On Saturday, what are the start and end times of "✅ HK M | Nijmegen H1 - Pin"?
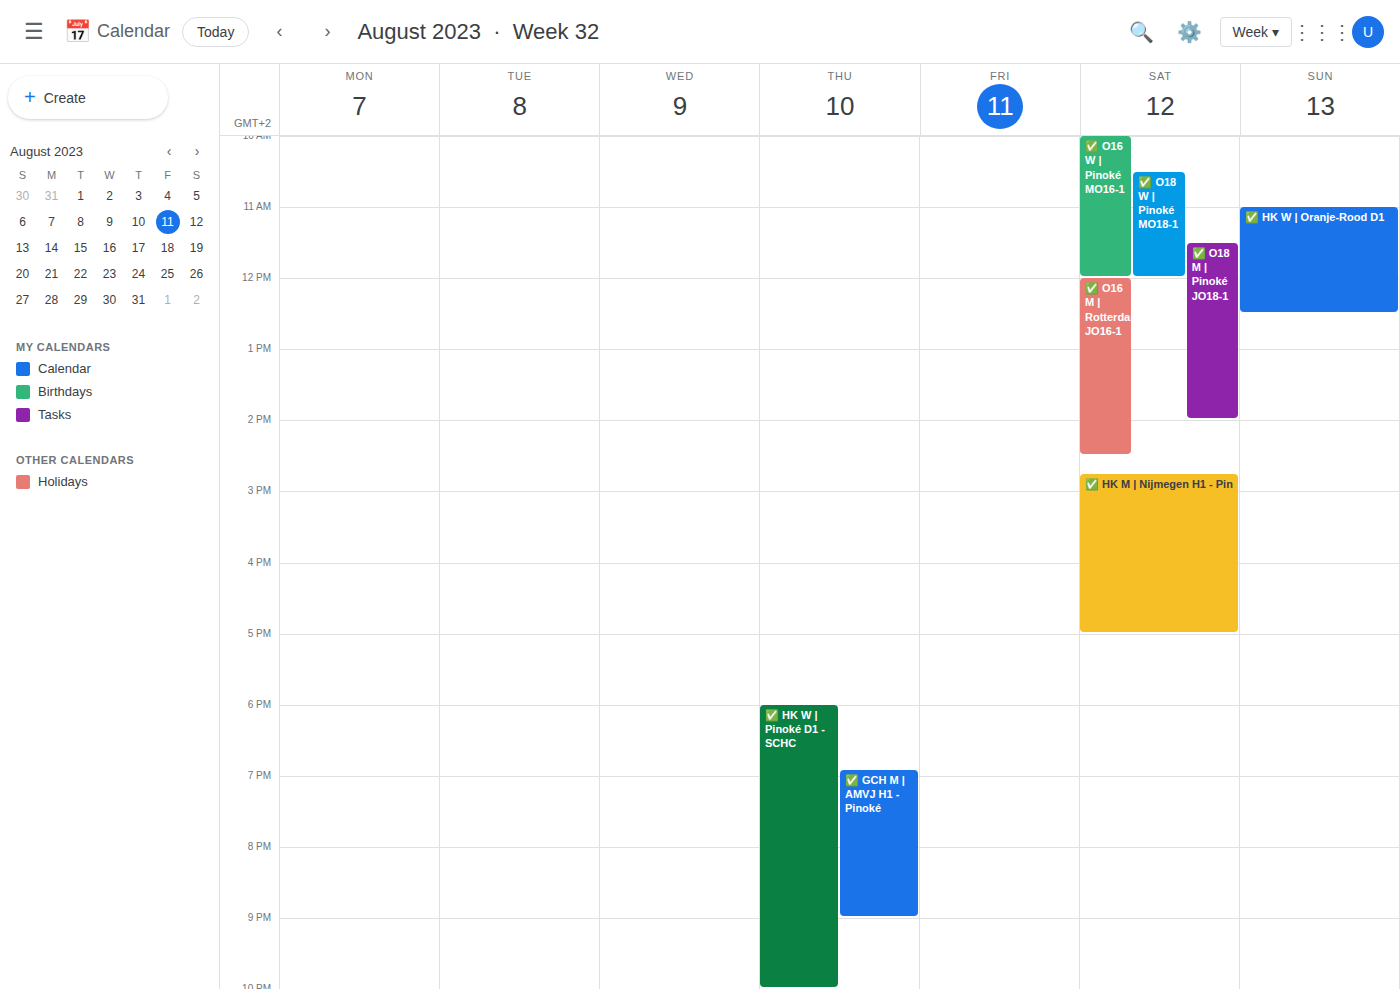
2:45 PM to 5:00 PM